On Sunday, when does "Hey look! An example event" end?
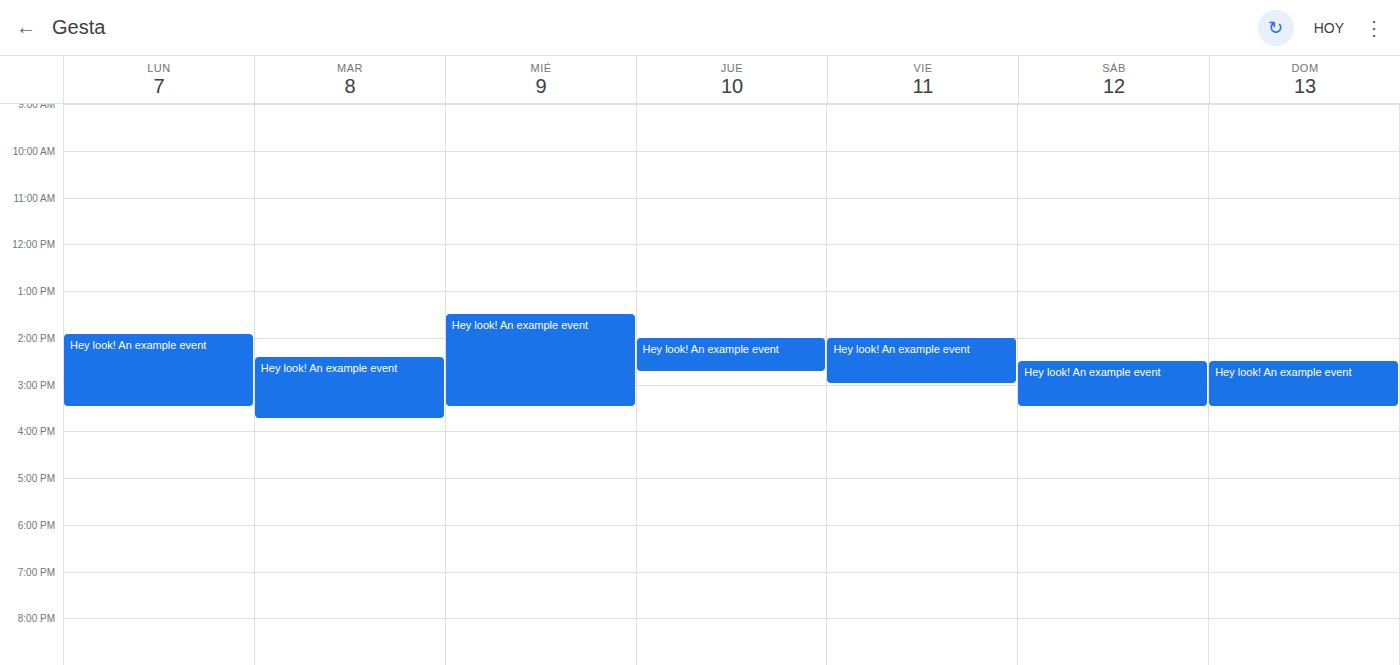
3:30 PM